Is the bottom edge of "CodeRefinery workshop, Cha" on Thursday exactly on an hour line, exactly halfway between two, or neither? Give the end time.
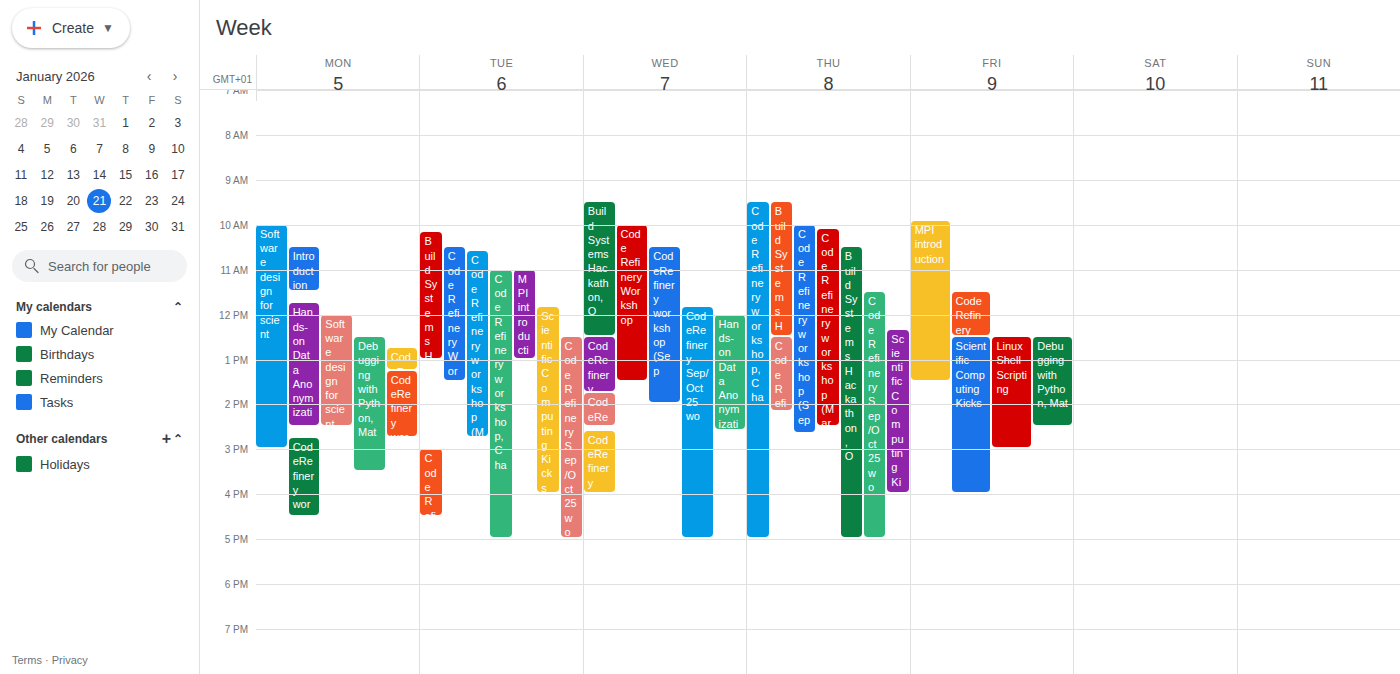
17:00 -- exactly on the 17:00 line.